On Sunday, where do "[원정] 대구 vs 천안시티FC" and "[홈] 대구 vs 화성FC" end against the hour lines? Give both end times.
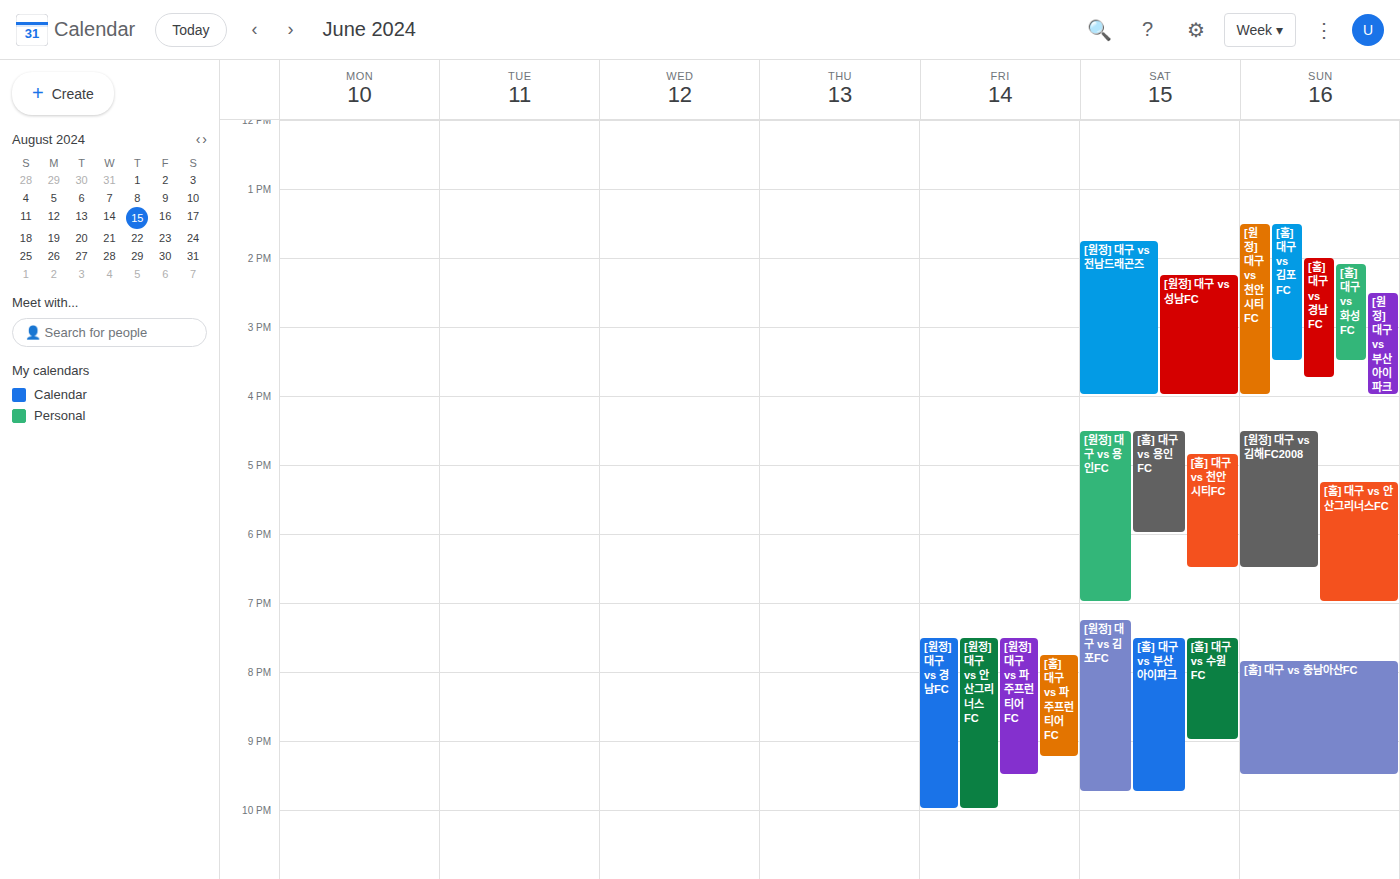
"[원정] 대구 vs 천안시티FC": 4:00 PM, exactly on the 4 PM line. "[홈] 대구 vs 화성FC": 3:30 PM, halfway between the 3 PM and 4 PM lines.